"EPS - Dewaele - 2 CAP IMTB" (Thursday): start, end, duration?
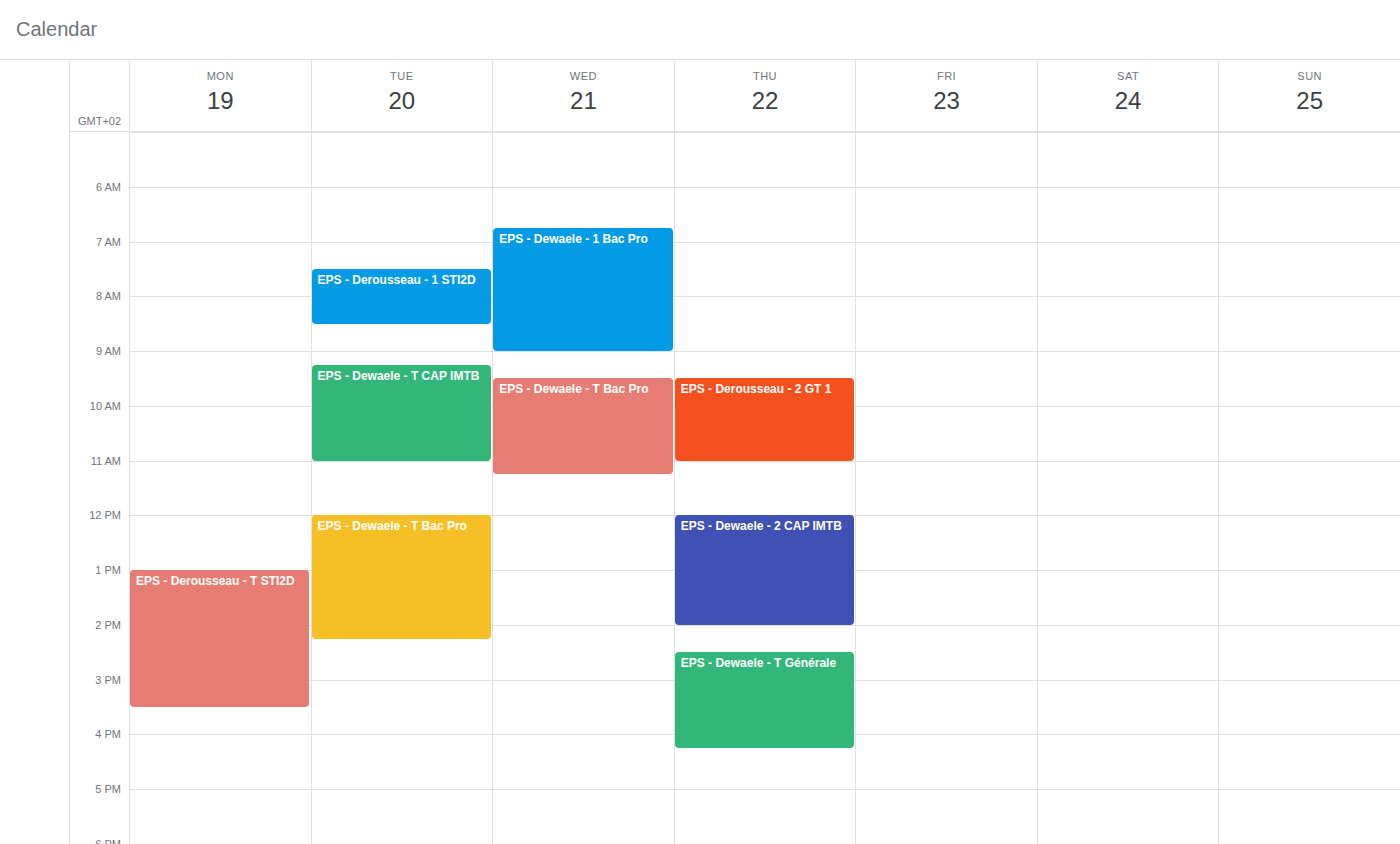
12:00 PM to 2:00 PM, 2 hours